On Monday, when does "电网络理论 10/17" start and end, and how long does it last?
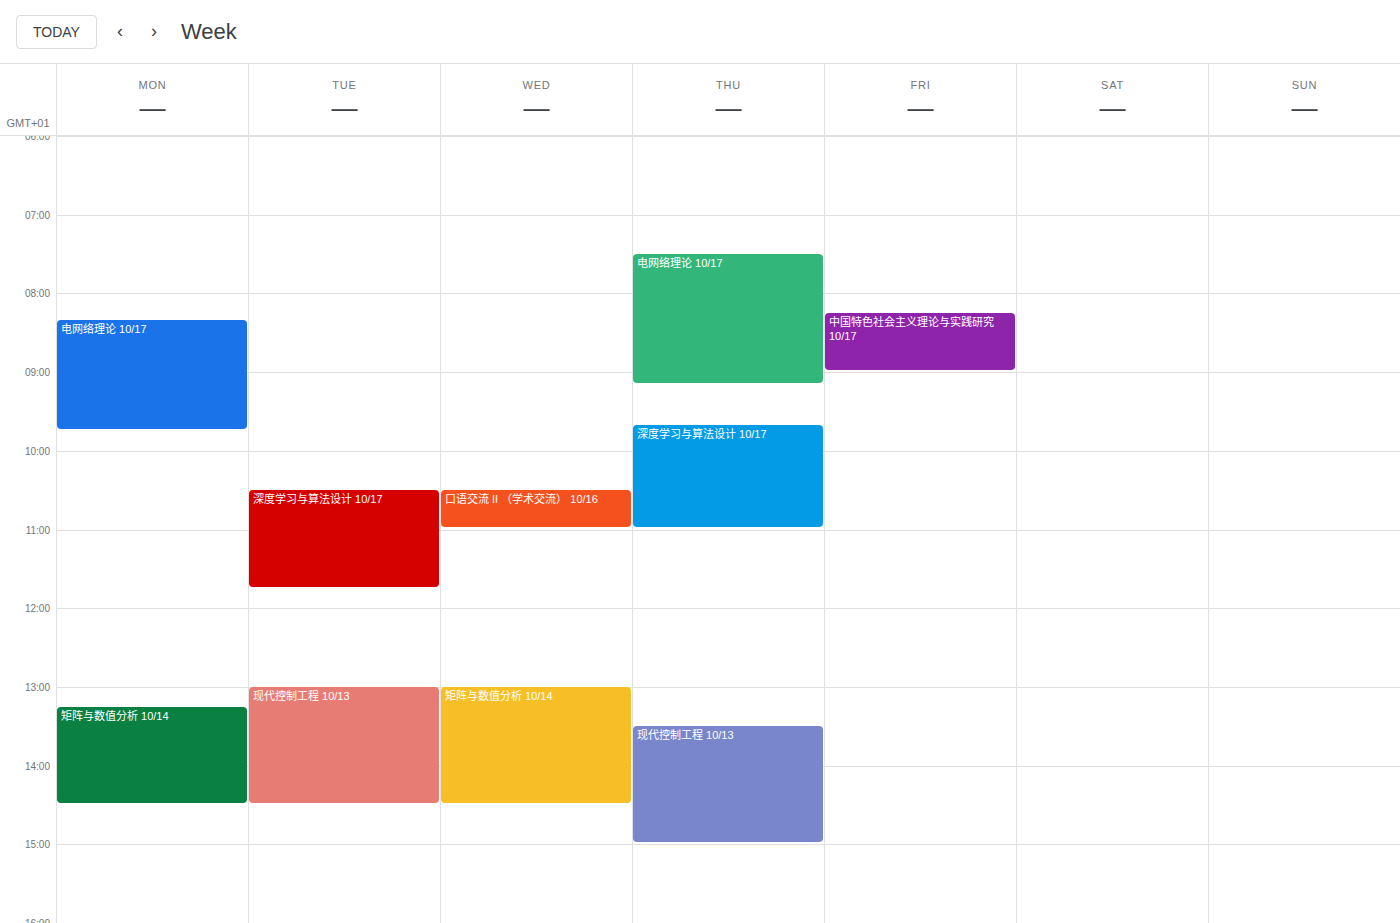
8:20 AM to 9:45 AM, 1 hour 25 minutes